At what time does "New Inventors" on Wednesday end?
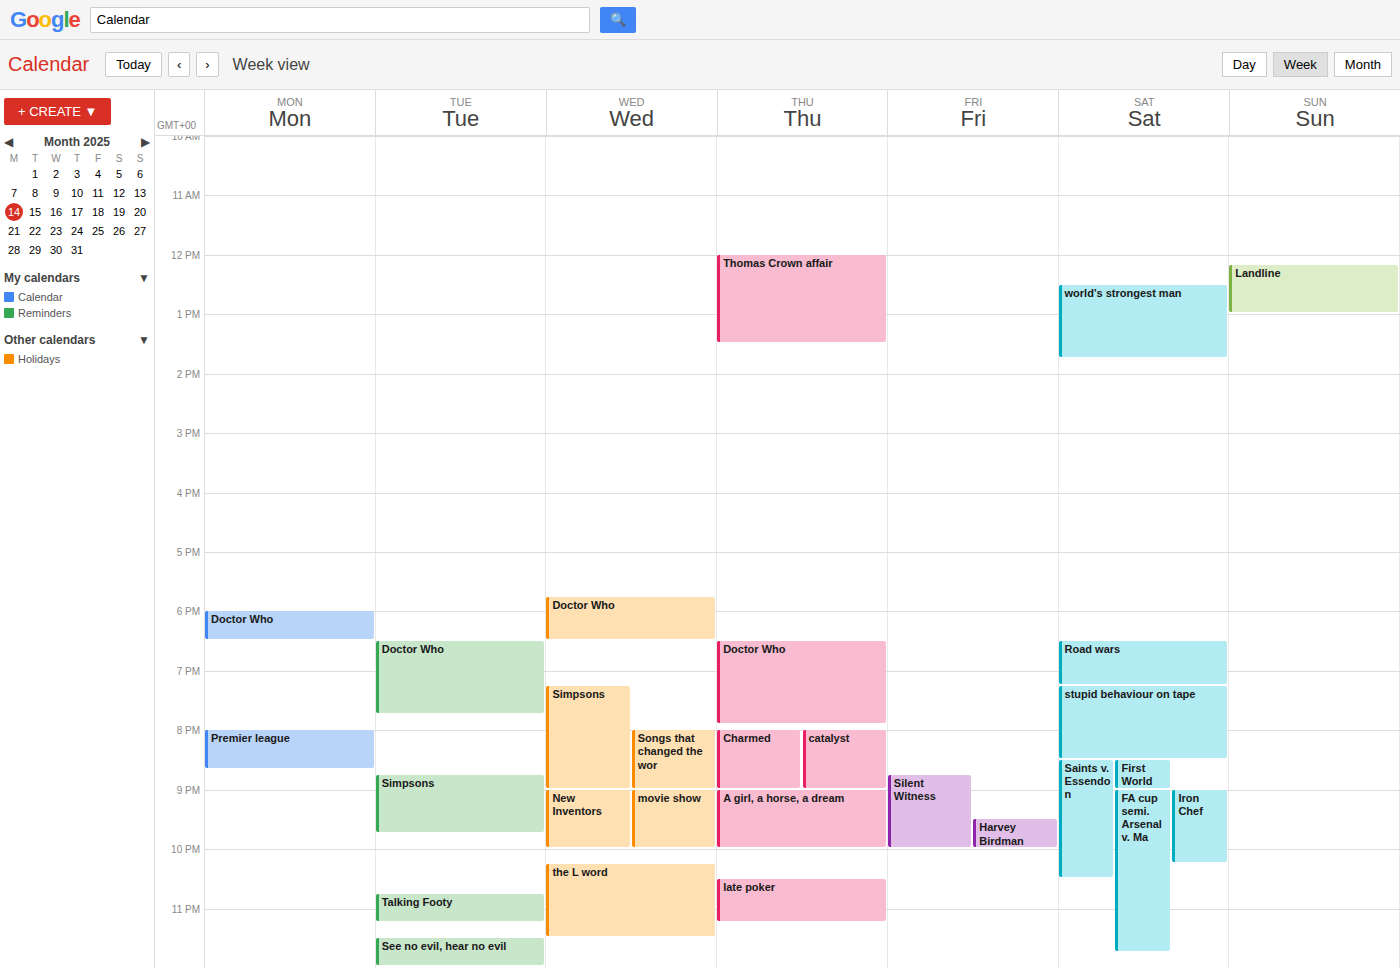
10:00 PM